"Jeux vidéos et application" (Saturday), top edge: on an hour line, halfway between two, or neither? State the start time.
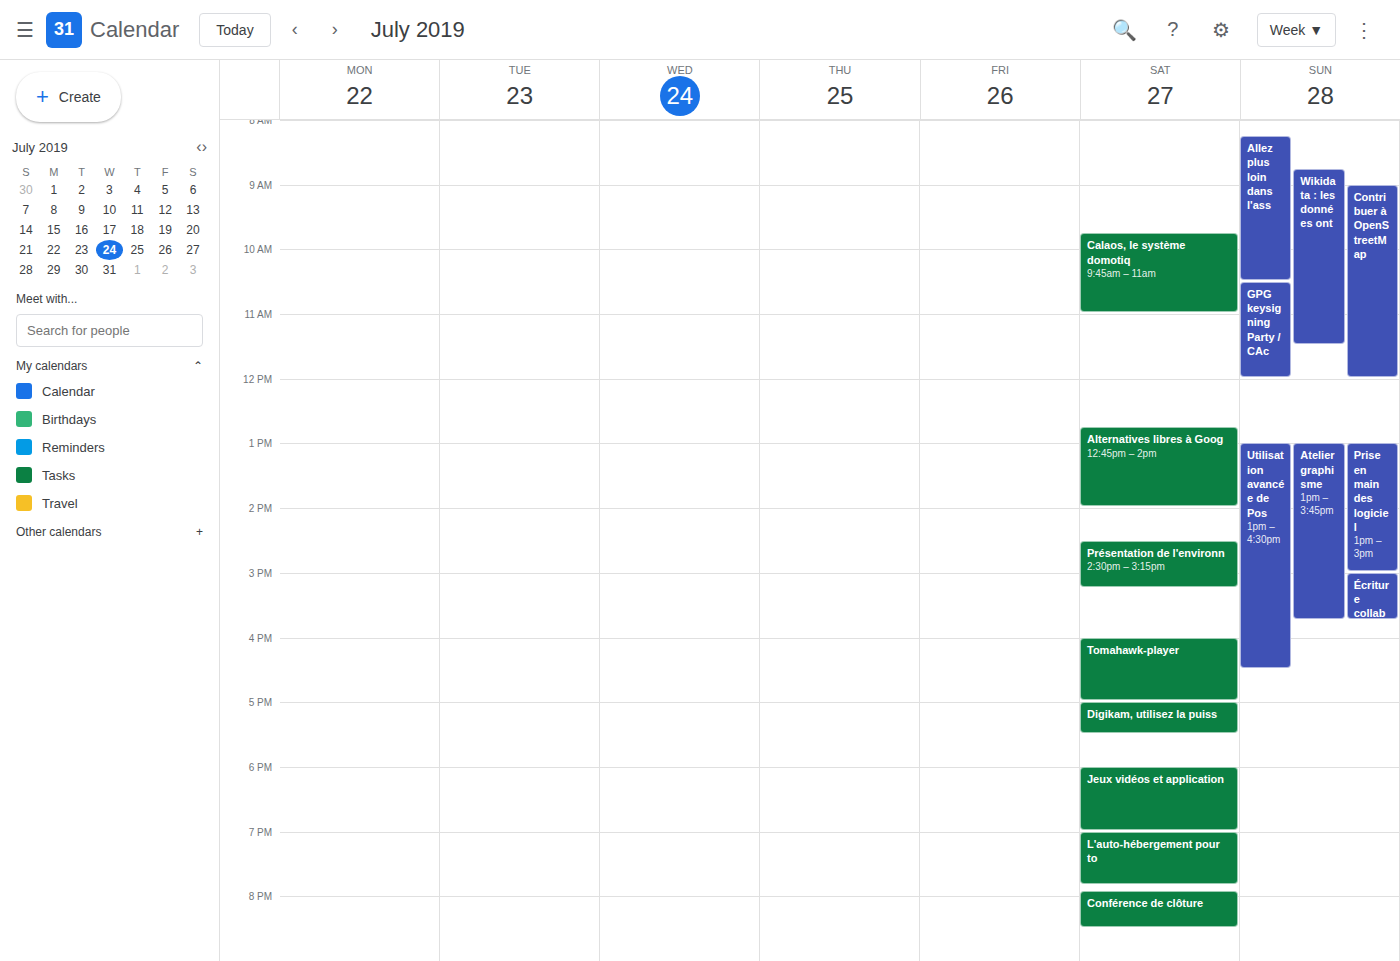
6:00 PM -- exactly on the 6 PM line.